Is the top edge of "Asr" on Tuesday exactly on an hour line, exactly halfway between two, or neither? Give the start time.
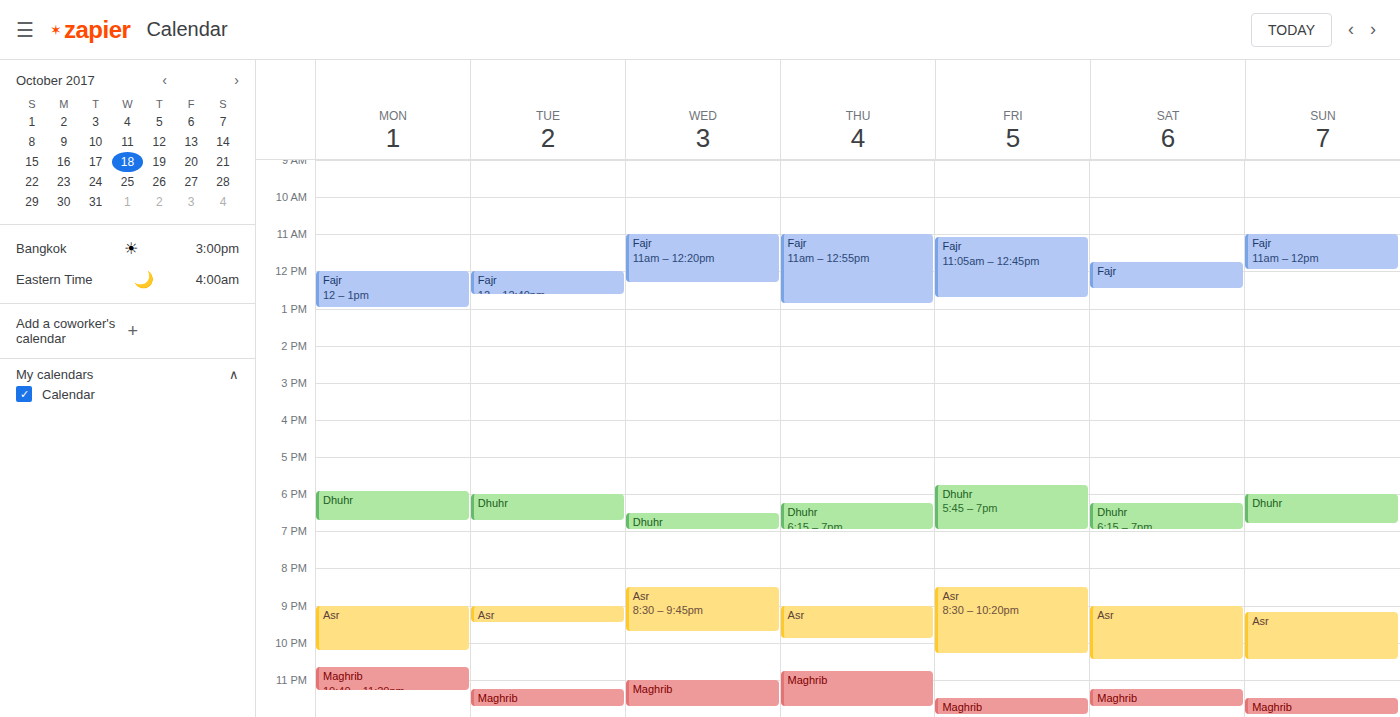
21:00 -- exactly on the 21:00 line.